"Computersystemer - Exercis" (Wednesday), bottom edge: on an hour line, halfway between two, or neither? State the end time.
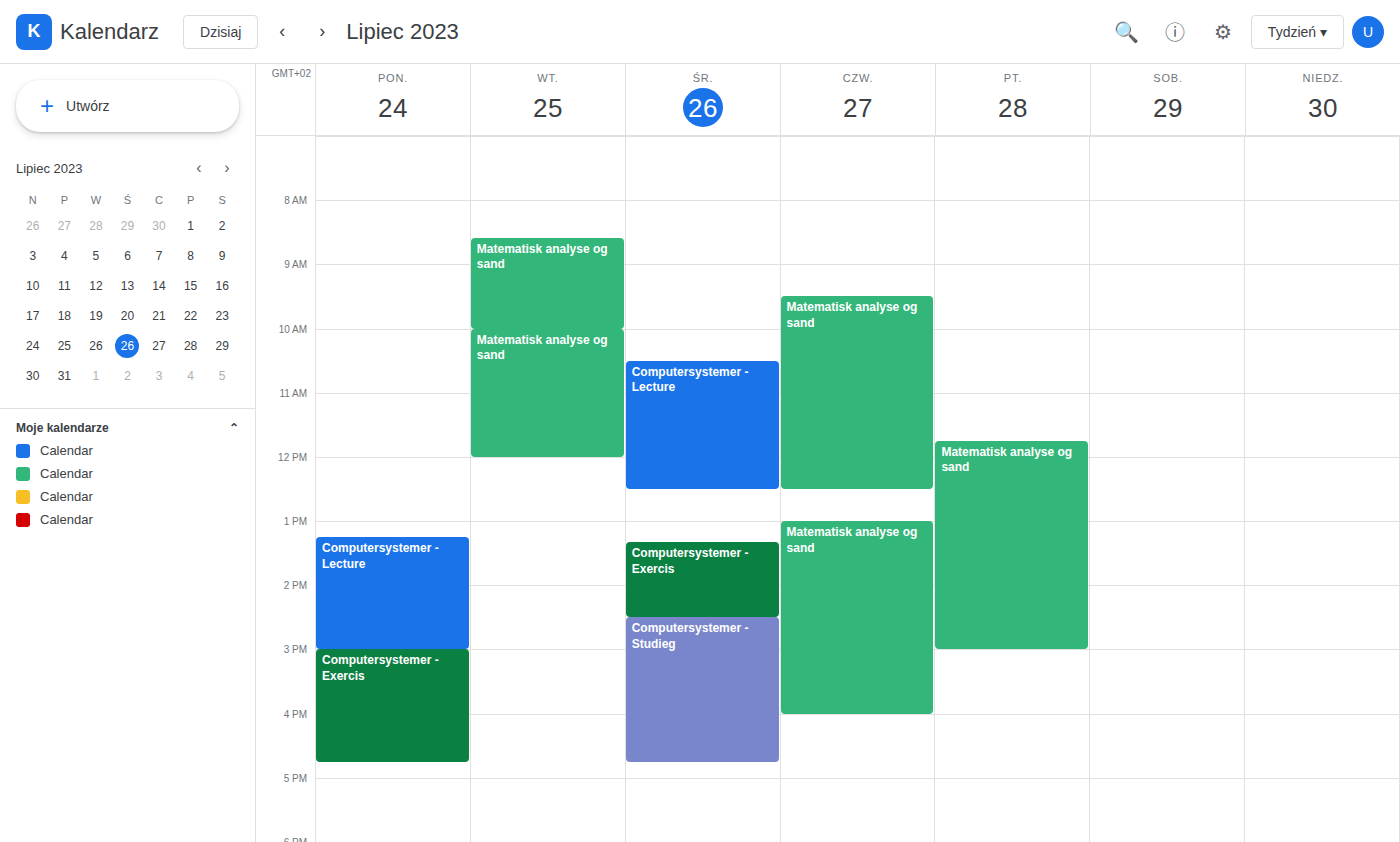
2:30 PM -- halfway between the 2 PM and 3 PM lines.